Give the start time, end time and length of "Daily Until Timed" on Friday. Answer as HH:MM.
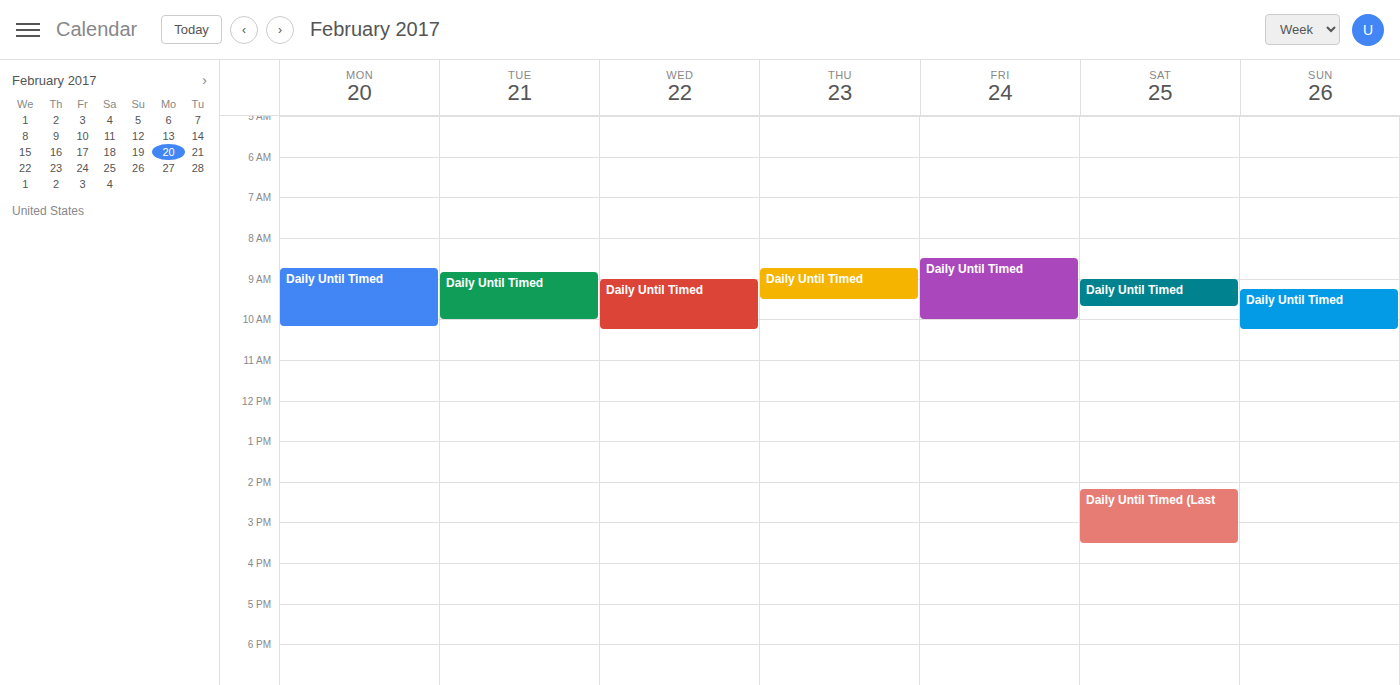
08:30 to 10:00, 1 hour 30 minutes